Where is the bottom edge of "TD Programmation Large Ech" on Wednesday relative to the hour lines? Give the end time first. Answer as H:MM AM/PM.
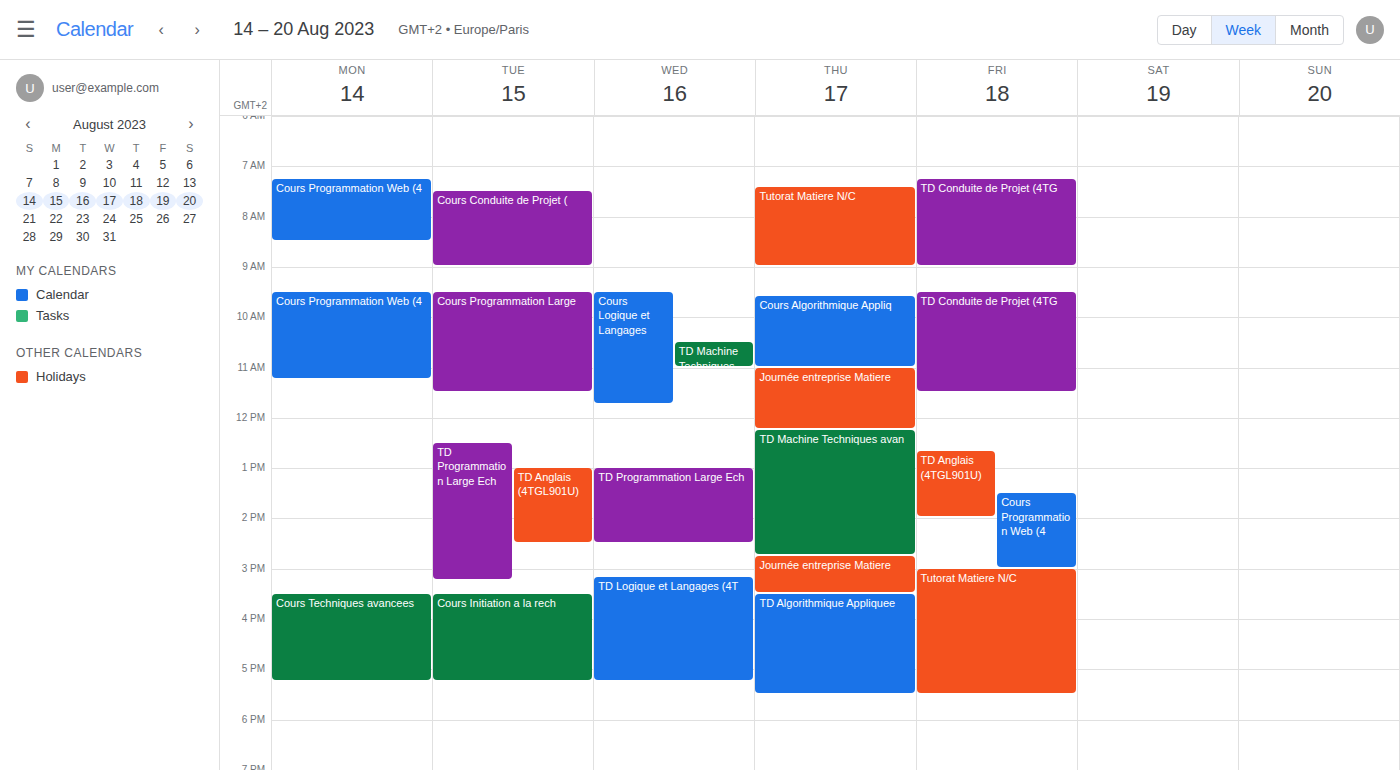
2:30 PM -- halfway between the 2 PM and 3 PM lines.